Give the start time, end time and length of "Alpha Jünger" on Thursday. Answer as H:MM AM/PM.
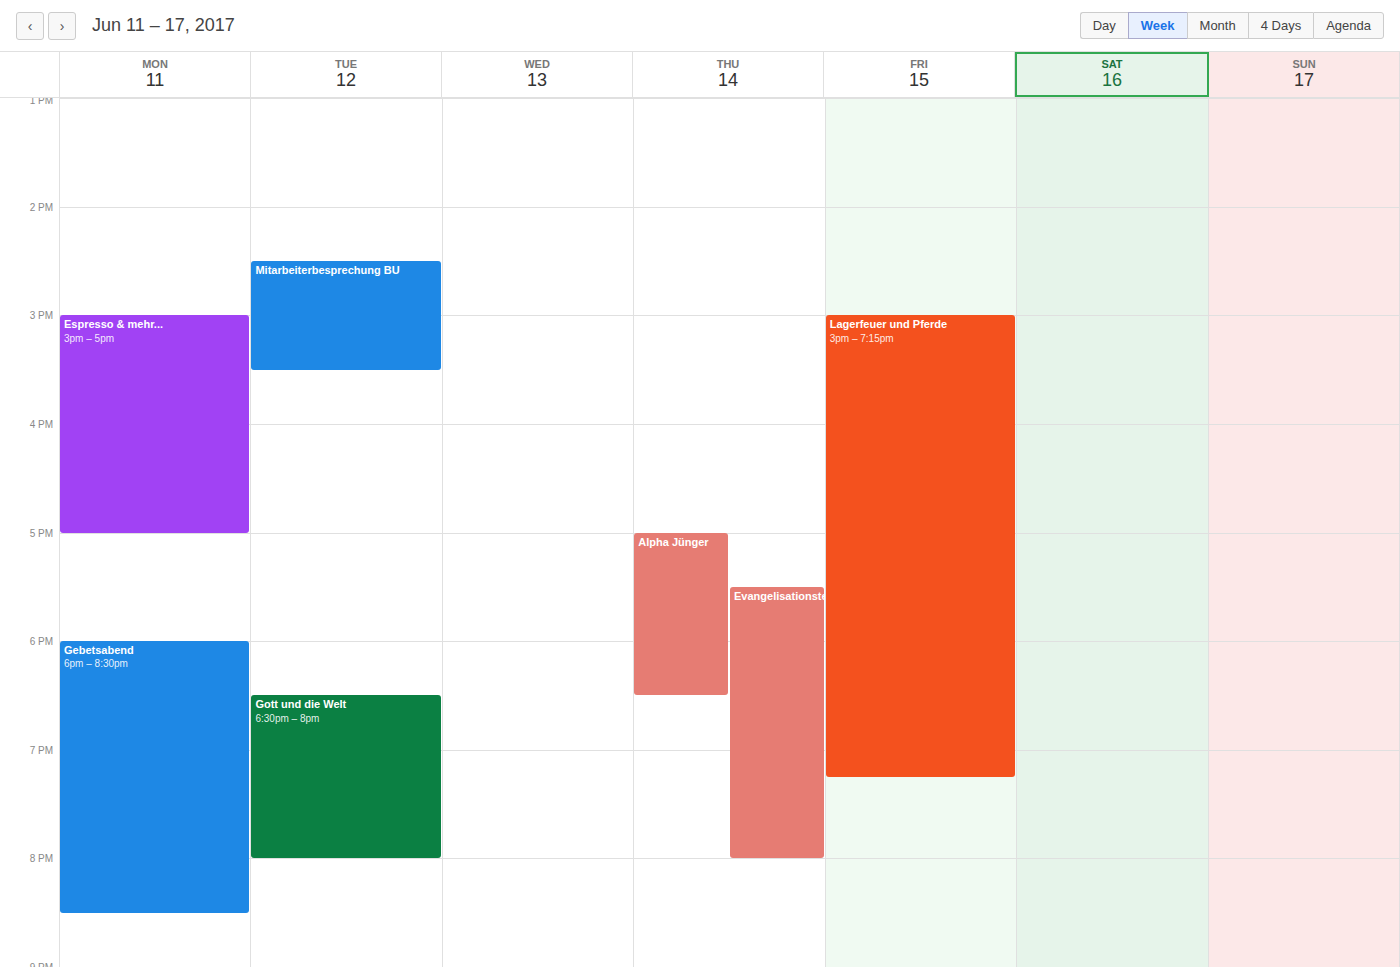
5:00 PM to 6:30 PM, 1 hour 30 minutes